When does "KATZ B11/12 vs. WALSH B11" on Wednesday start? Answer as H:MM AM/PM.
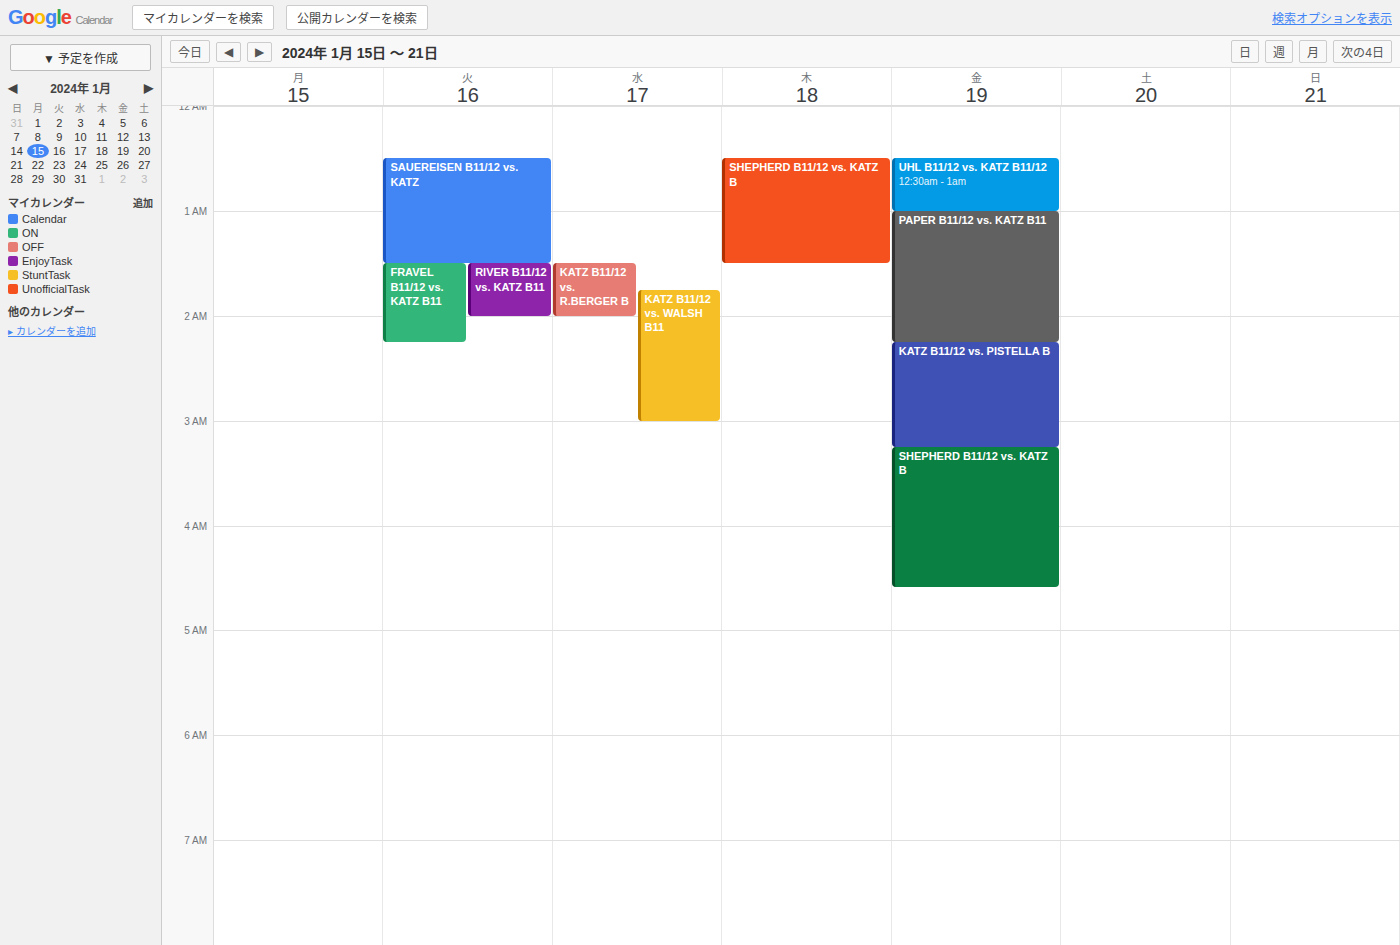
1:45 AM